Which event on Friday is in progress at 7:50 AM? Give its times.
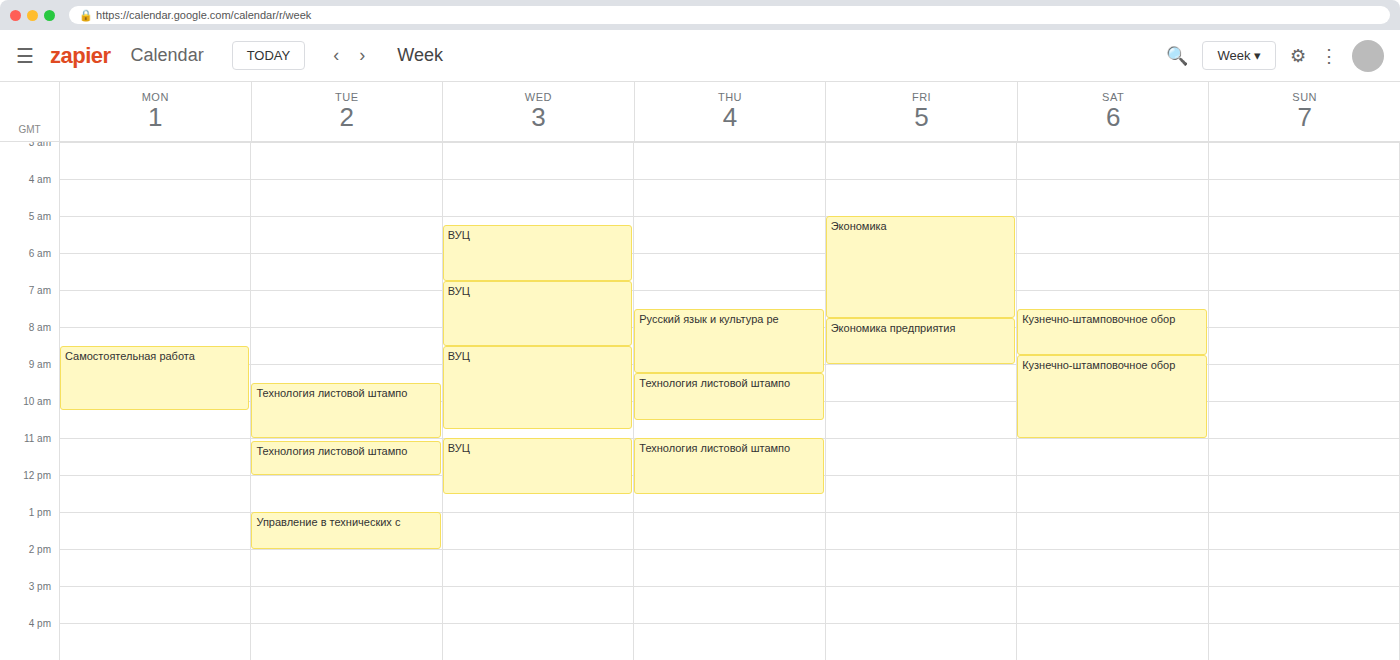
"Экономика предприятия", 7:45 AM to 9:00 AM